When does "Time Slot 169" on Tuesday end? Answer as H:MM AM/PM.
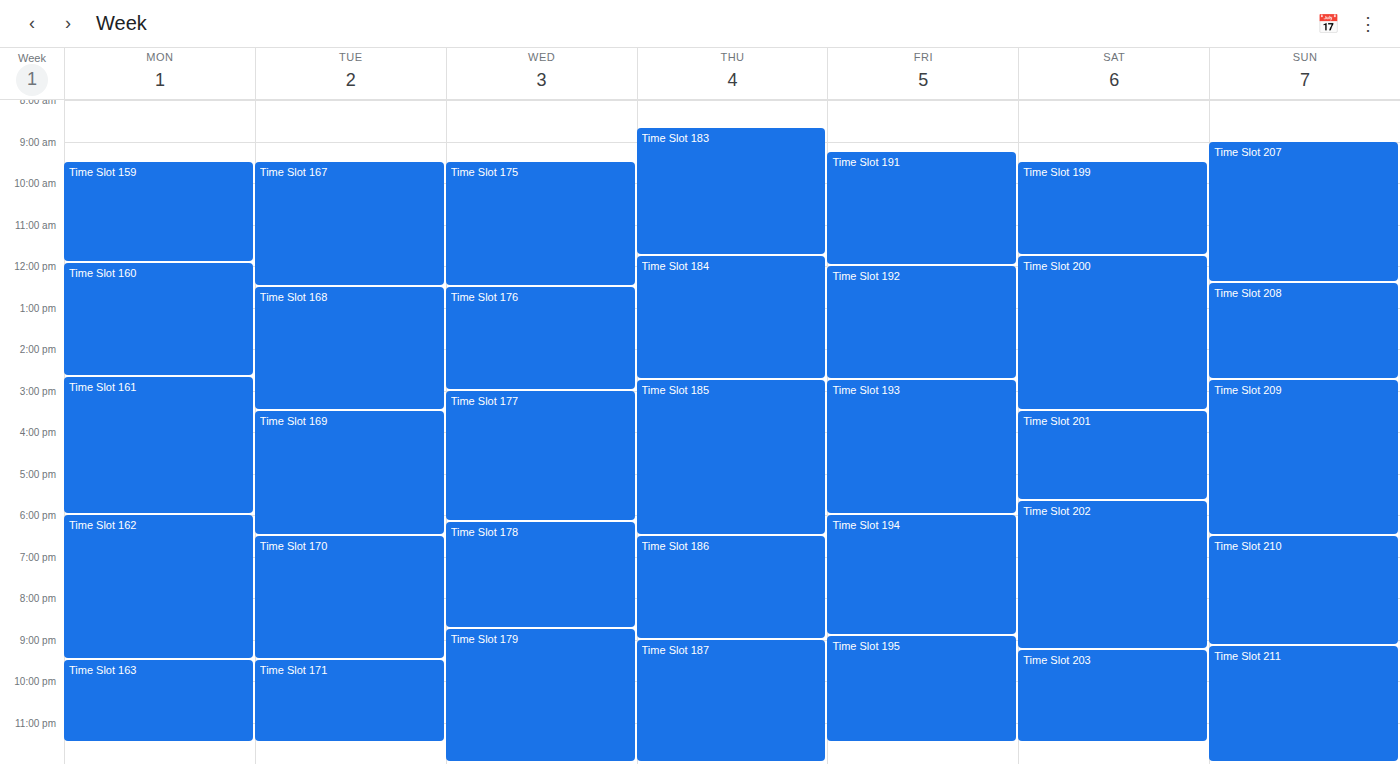
6:30 PM